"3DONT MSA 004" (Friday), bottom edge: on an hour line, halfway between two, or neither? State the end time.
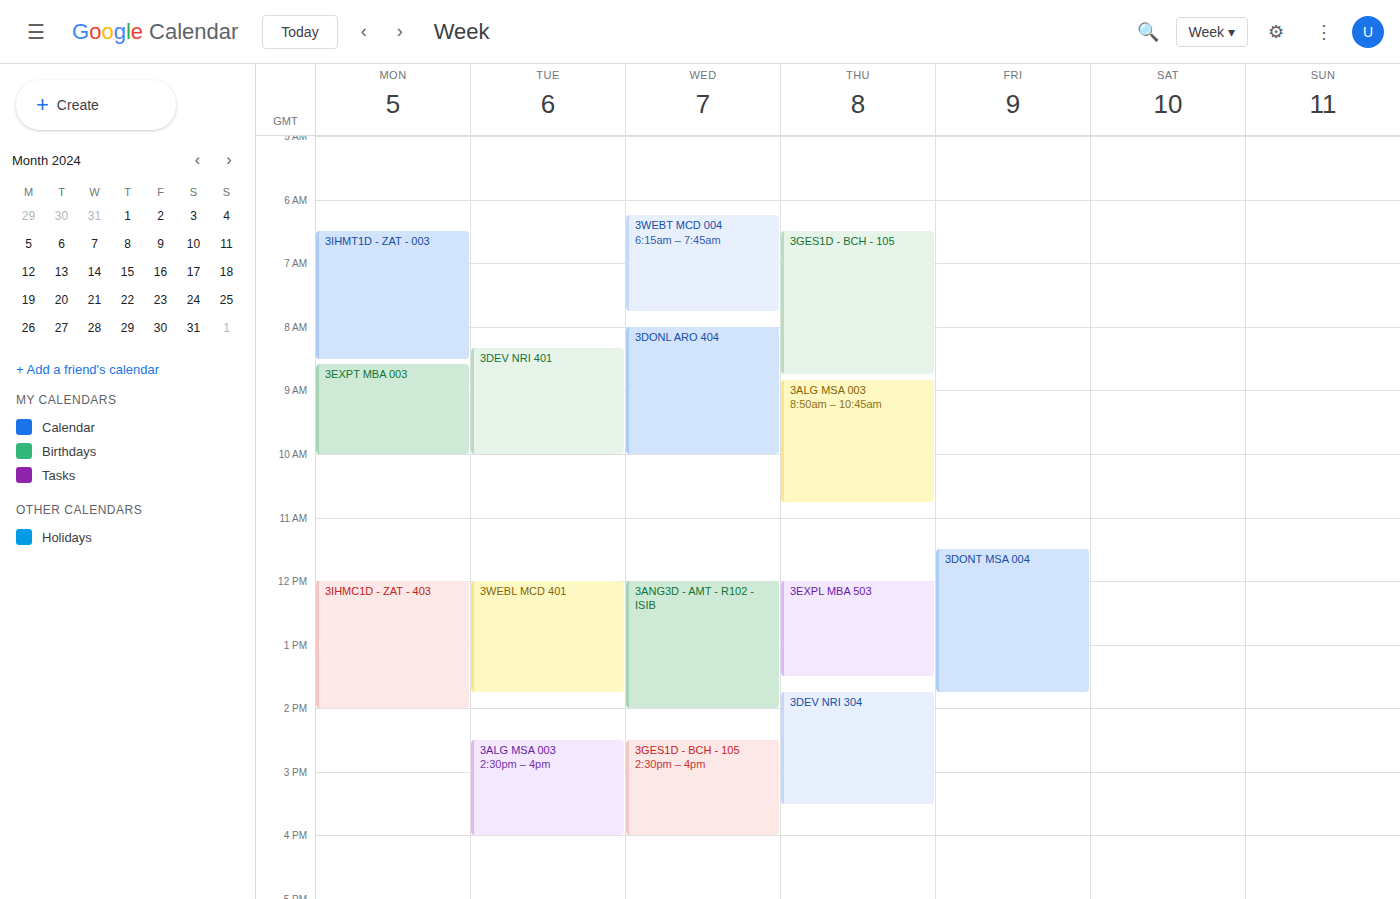
1:45 PM -- neither: three quarters of the way from the 1 PM line to the 2 PM line.